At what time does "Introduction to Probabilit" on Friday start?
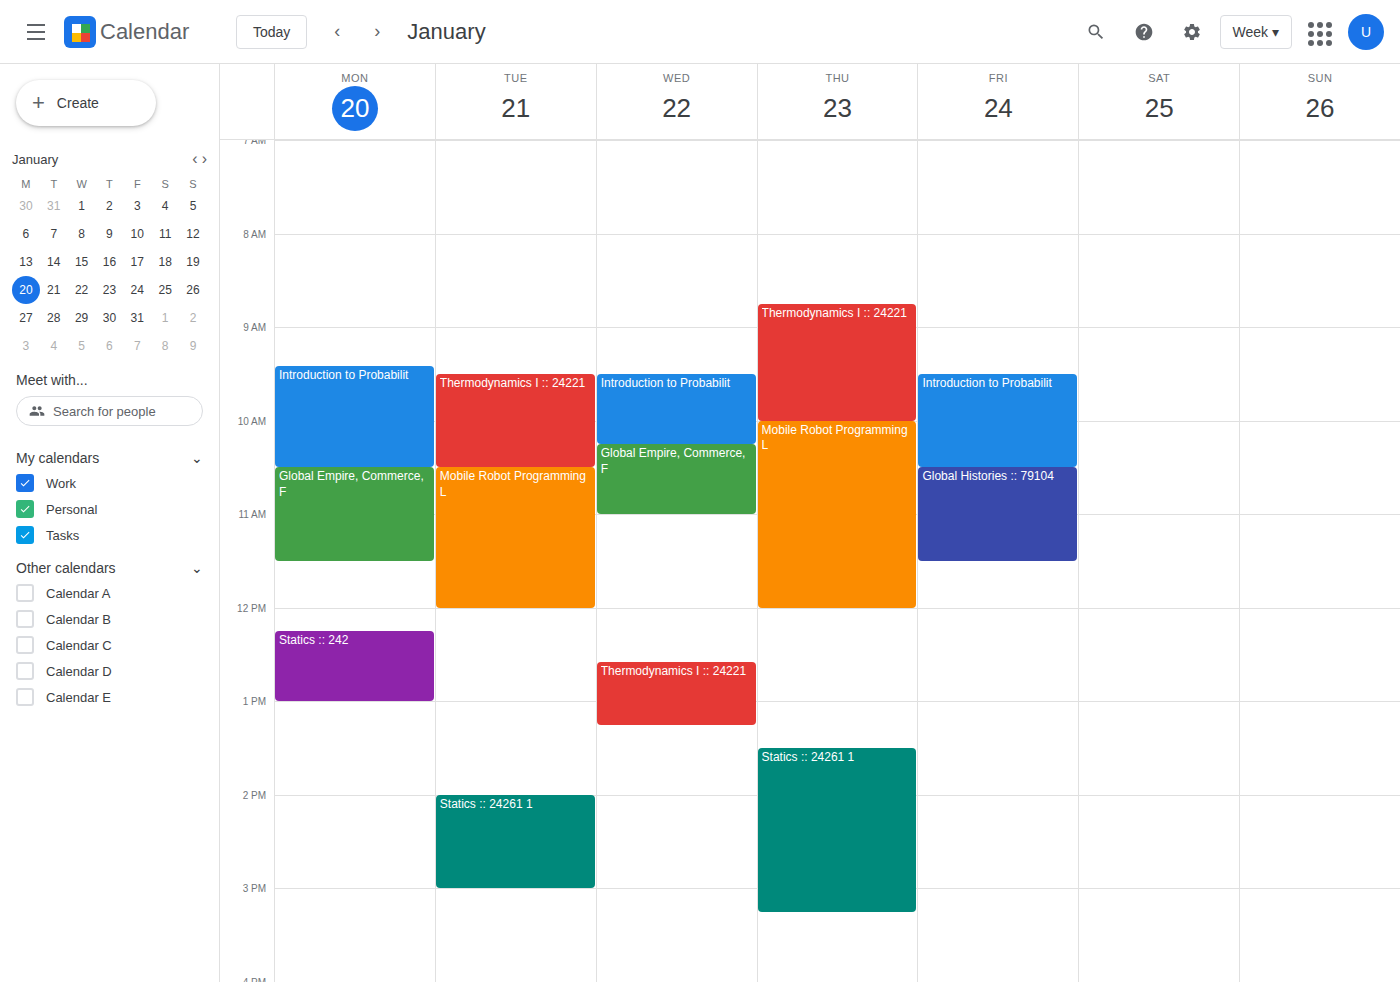
9:30 AM